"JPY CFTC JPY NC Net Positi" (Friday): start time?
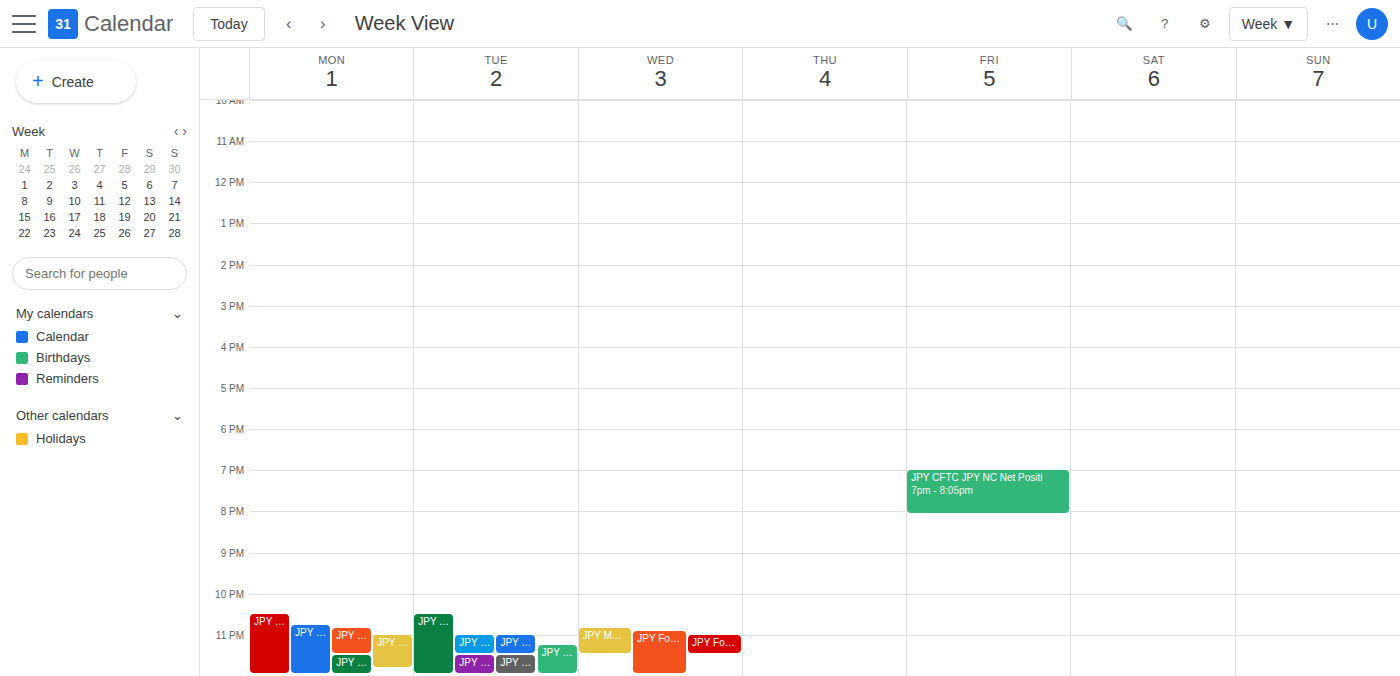
7:00 PM